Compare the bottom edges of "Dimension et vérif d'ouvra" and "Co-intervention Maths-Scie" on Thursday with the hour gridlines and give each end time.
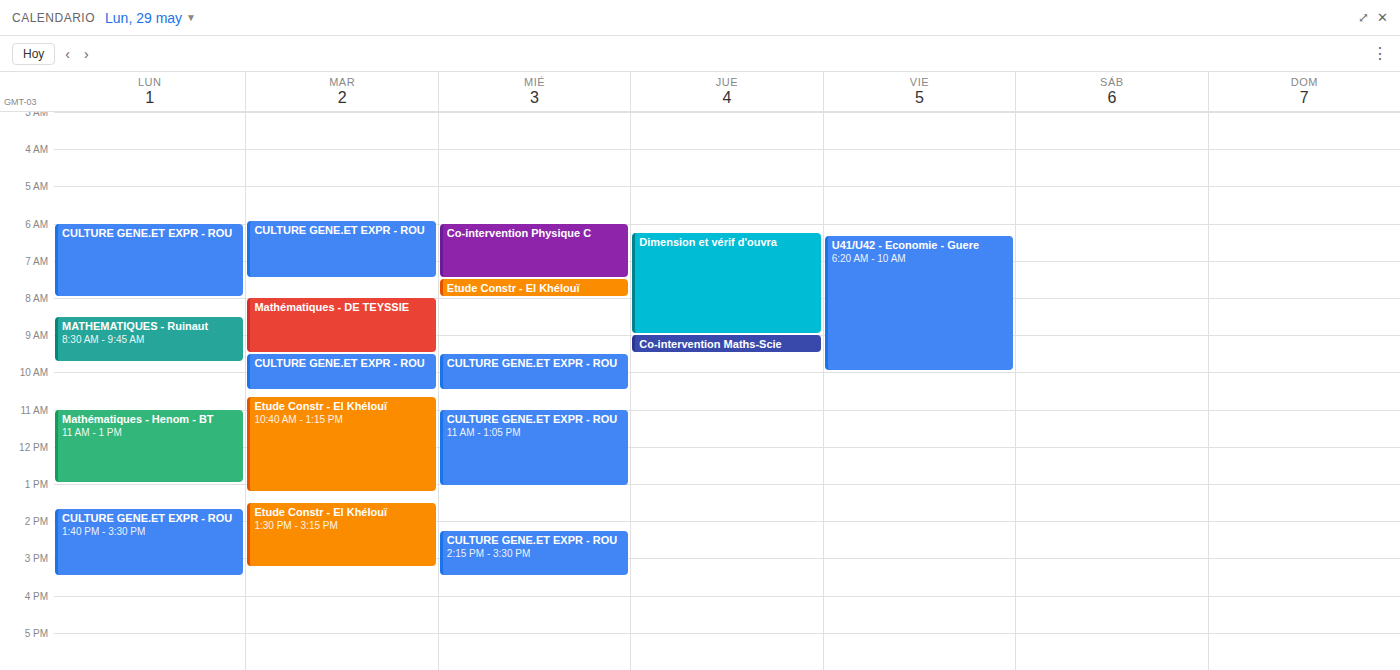
"Dimension et vérif d'ouvra": 9:00 AM, exactly on the 9 AM line. "Co-intervention Maths-Scie": 9:30 AM, halfway between the 9 AM and 10 AM lines.